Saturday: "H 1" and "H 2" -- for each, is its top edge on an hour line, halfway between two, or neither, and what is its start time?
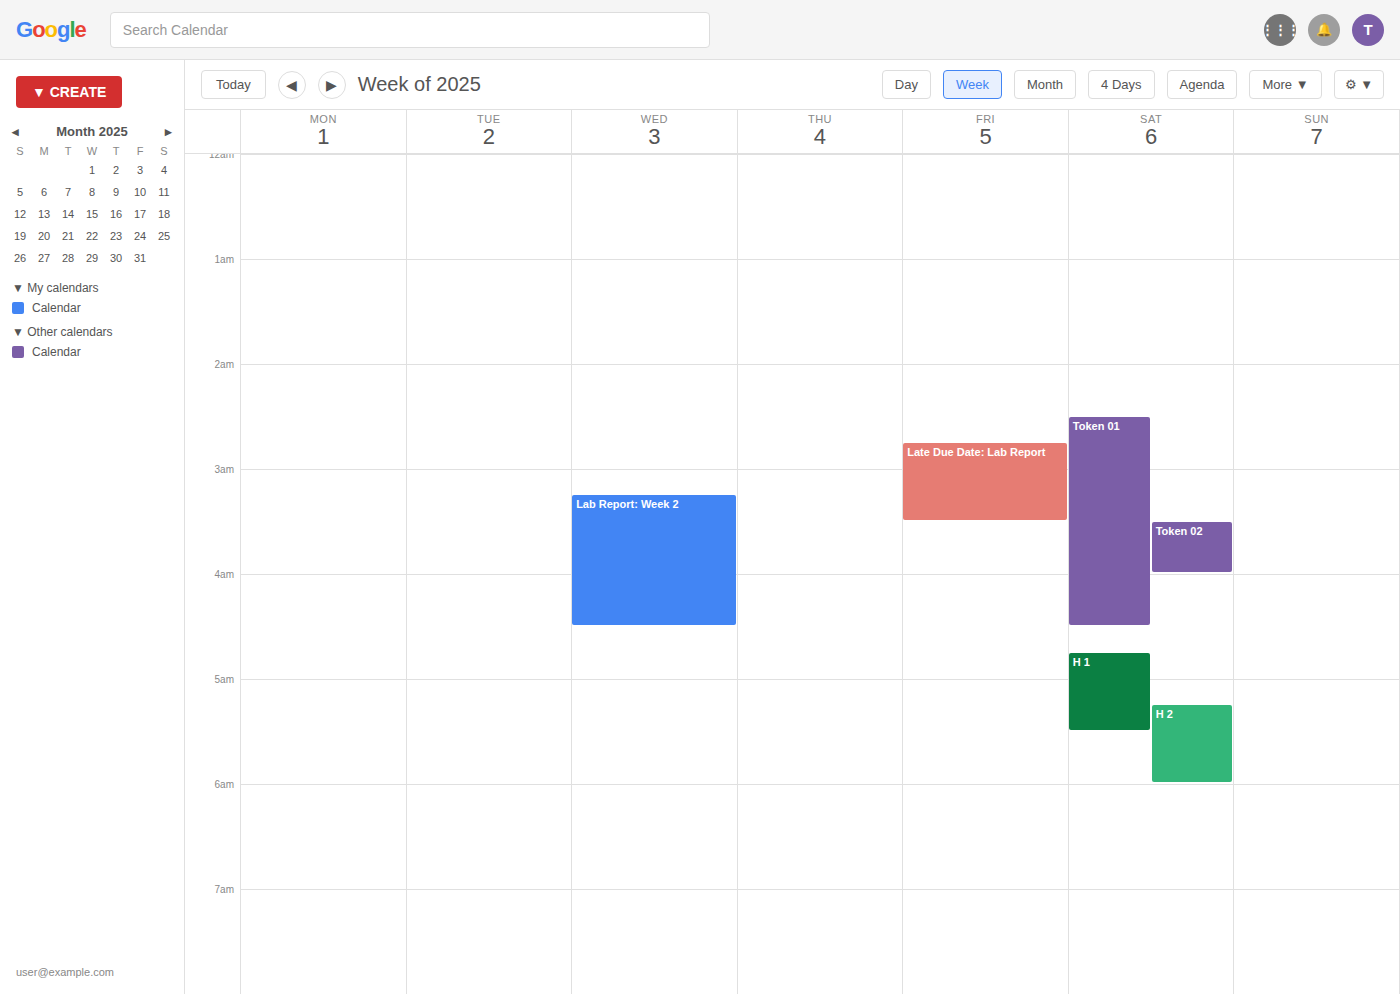
"H 1": 4:45 AM, neither: three quarters of the way from the 4 AM line to the 5 AM line. "H 2": 5:15 AM, neither: a quarter of the way from the 5 AM line to the 6 AM line.